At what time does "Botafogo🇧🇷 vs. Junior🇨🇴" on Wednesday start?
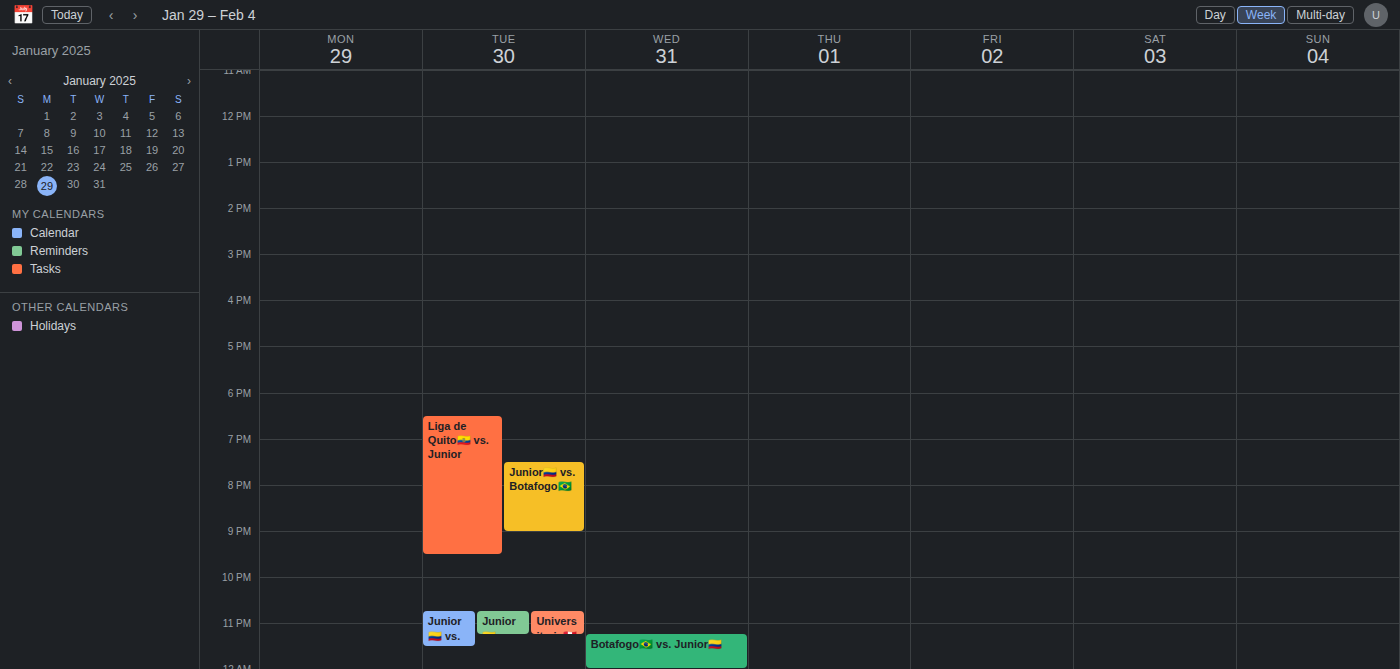
11:15 PM